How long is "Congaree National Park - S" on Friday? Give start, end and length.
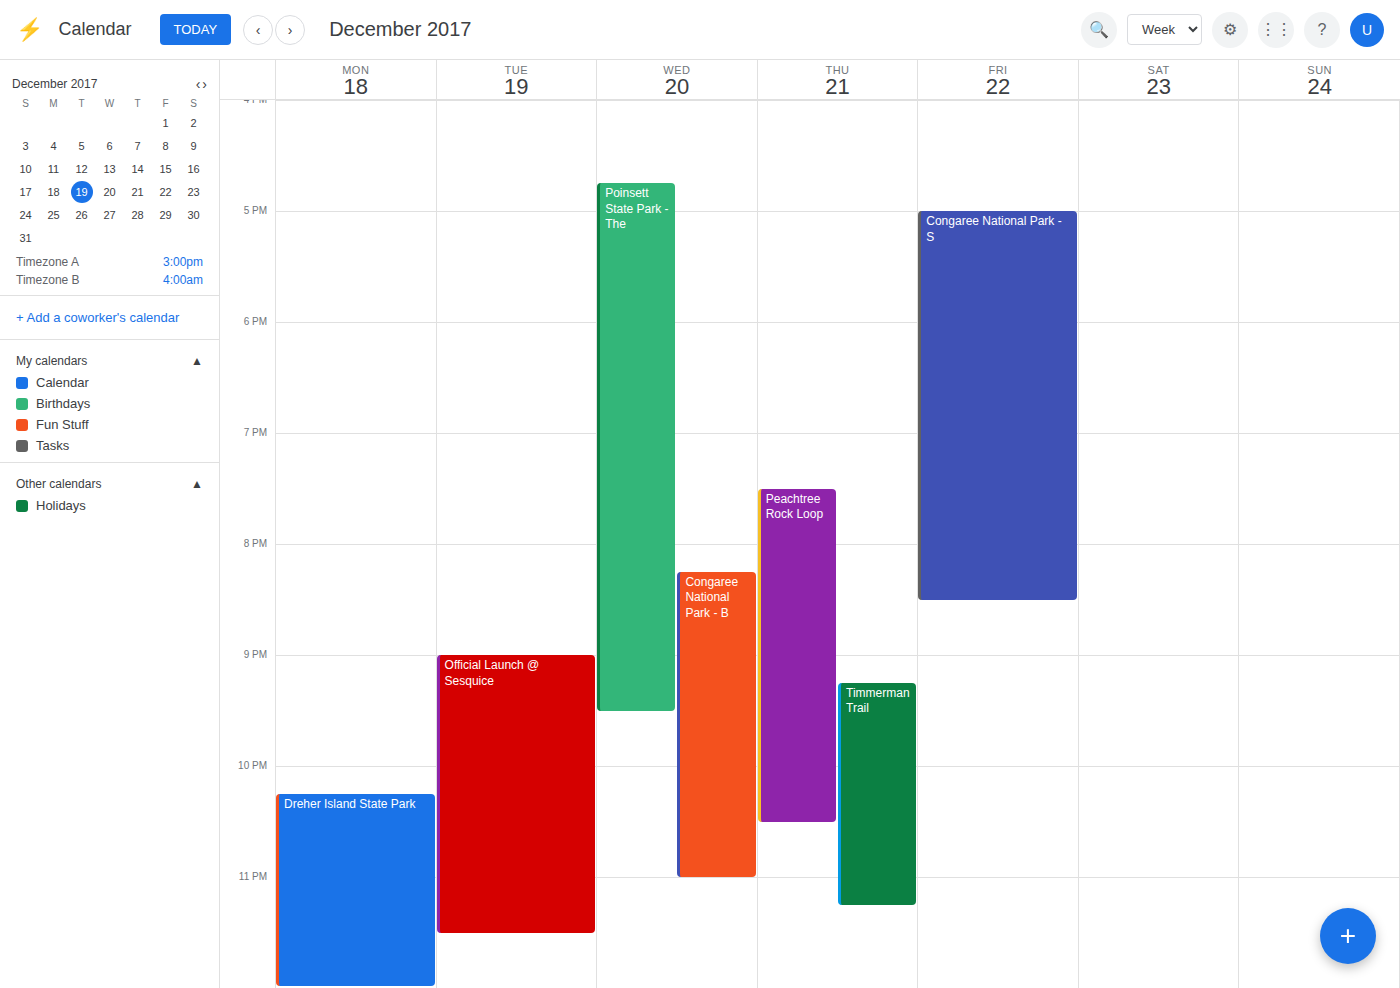
17:00 to 20:30, 3 hours 30 minutes